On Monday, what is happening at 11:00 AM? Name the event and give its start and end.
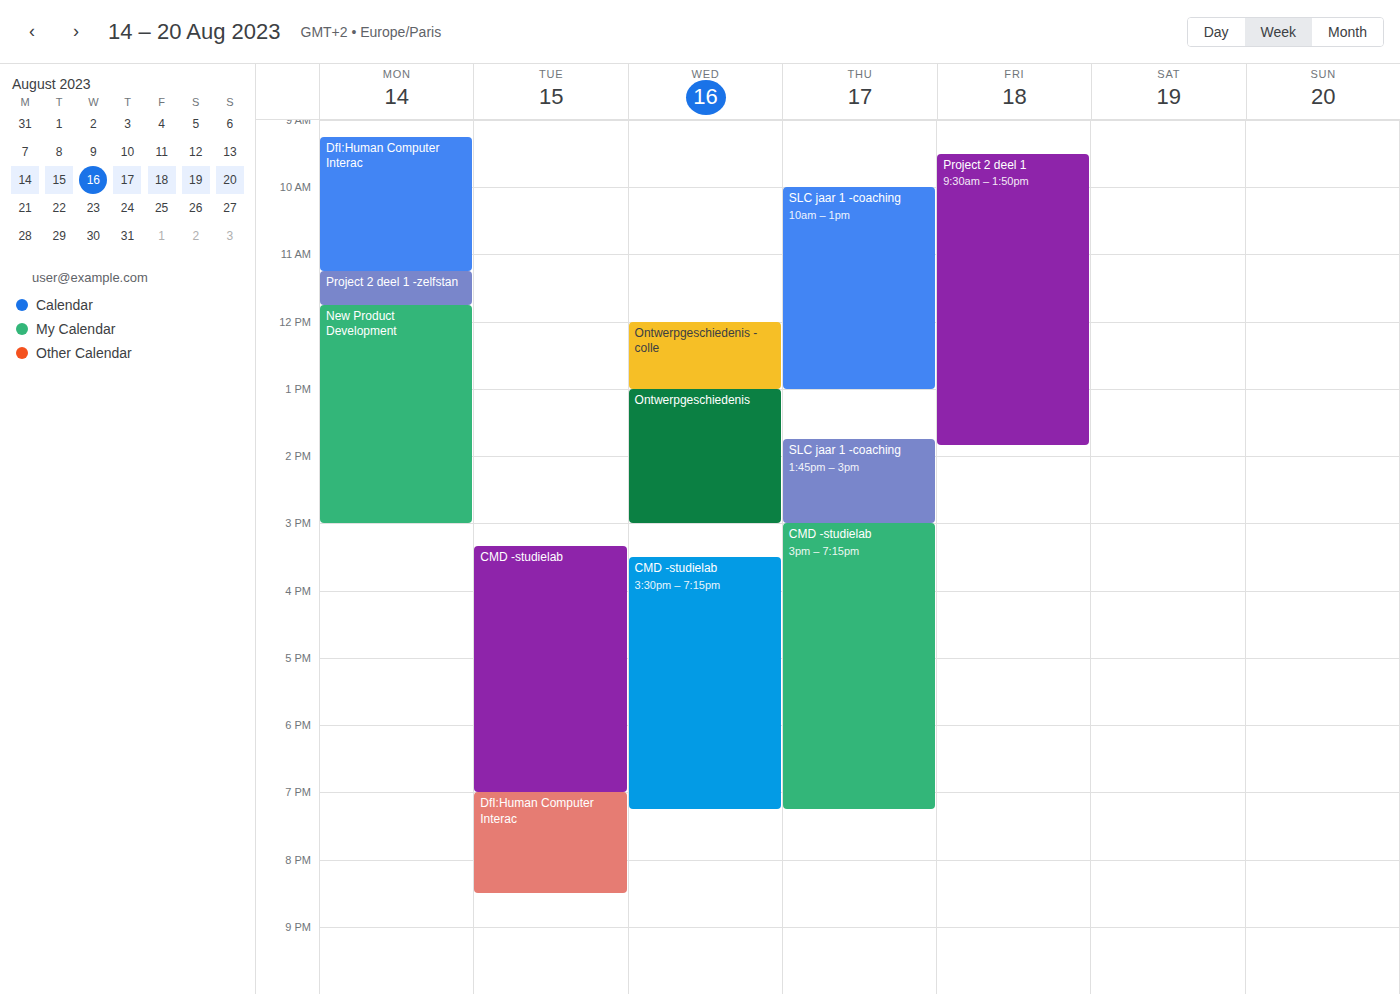
"DfI:Human Computer Interac", 9:15 AM to 11:15 AM